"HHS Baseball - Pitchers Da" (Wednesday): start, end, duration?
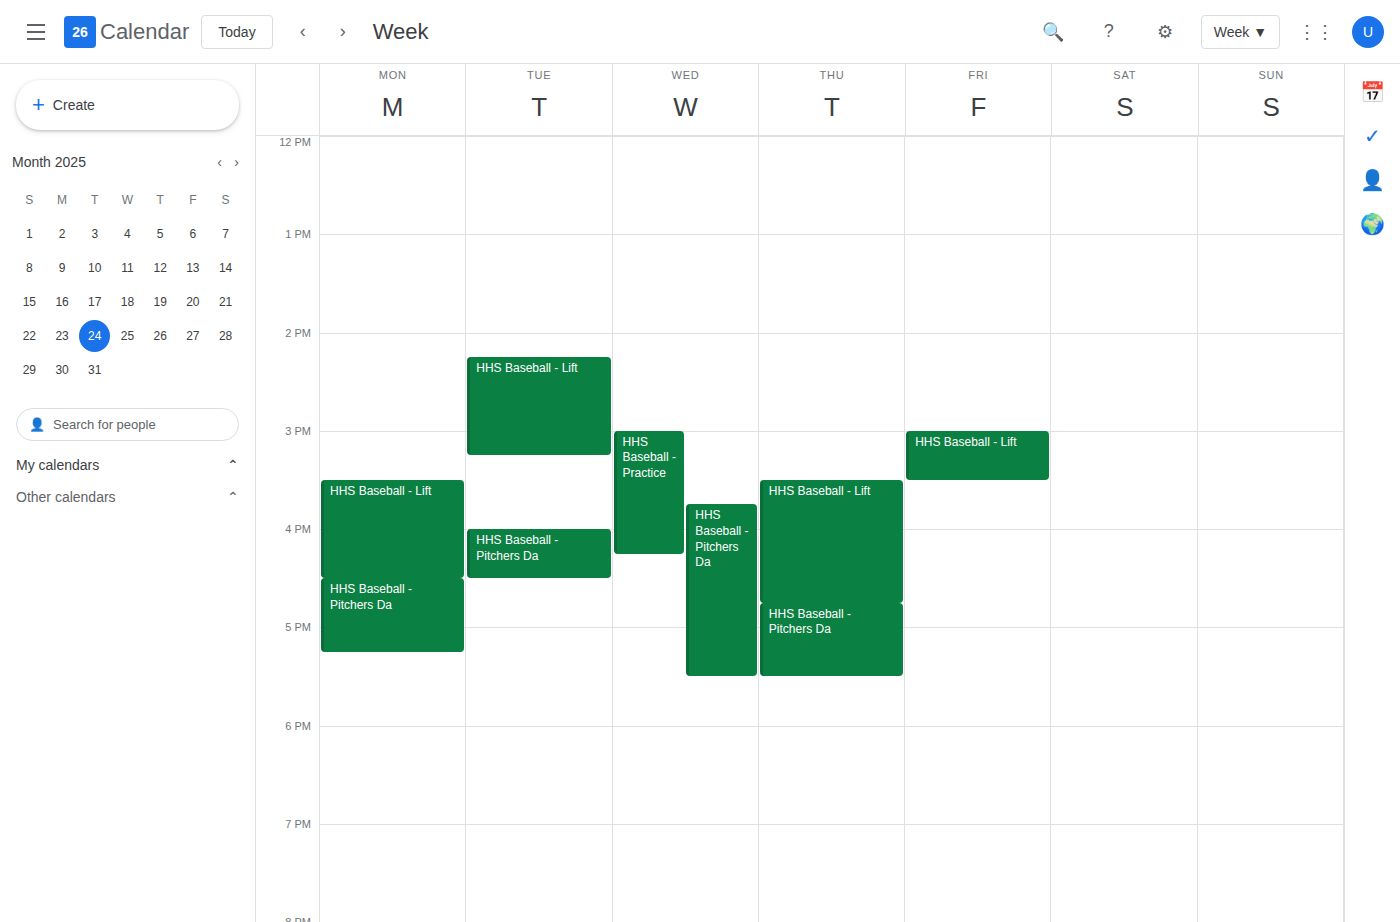
3:45 PM to 5:30 PM, 1 hour 45 minutes